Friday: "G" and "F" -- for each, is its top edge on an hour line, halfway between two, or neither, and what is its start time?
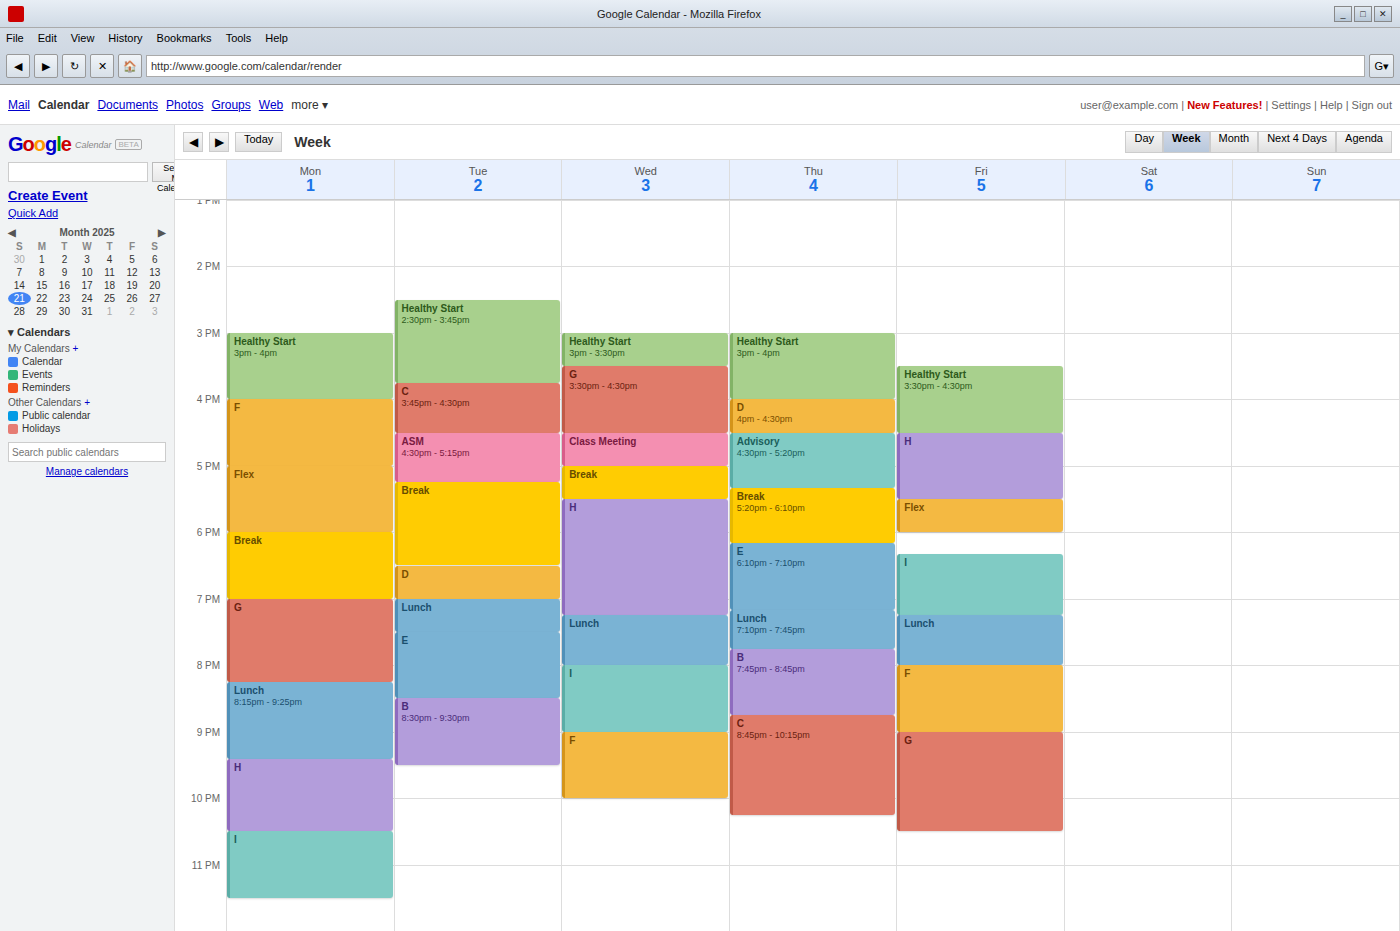
"G": 9:00 PM, exactly on the 9 PM line. "F": 8:00 PM, exactly on the 8 PM line.